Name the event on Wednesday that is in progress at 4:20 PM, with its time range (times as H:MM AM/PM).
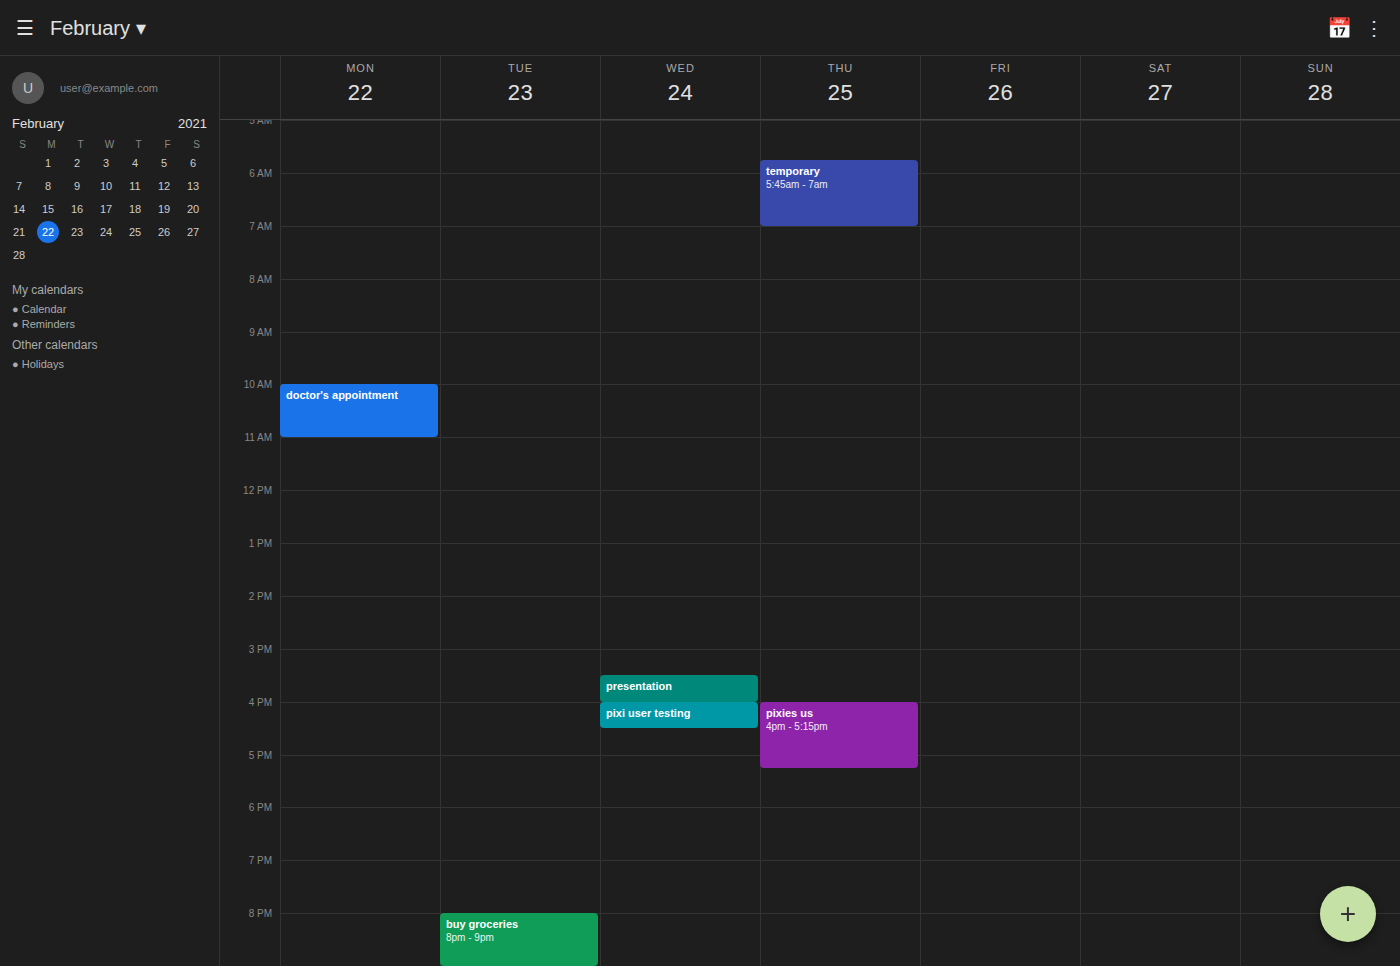
"pixi user testing", 4:00 PM to 4:30 PM